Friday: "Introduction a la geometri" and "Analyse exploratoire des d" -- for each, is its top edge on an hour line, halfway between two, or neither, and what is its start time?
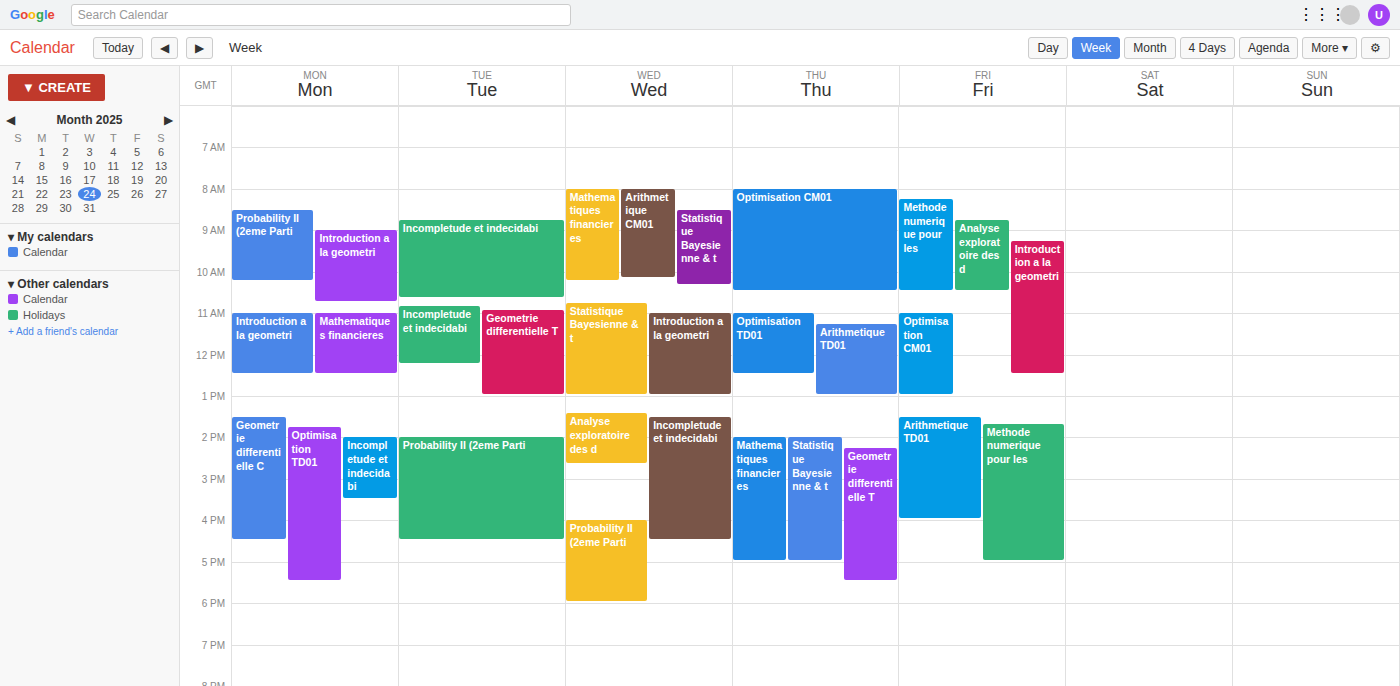
"Introduction a la geometri": 9:15 AM, neither: a quarter of the way from the 9 AM line to the 10 AM line. "Analyse exploratoire des d": 8:45 AM, neither: three quarters of the way from the 8 AM line to the 9 AM line.